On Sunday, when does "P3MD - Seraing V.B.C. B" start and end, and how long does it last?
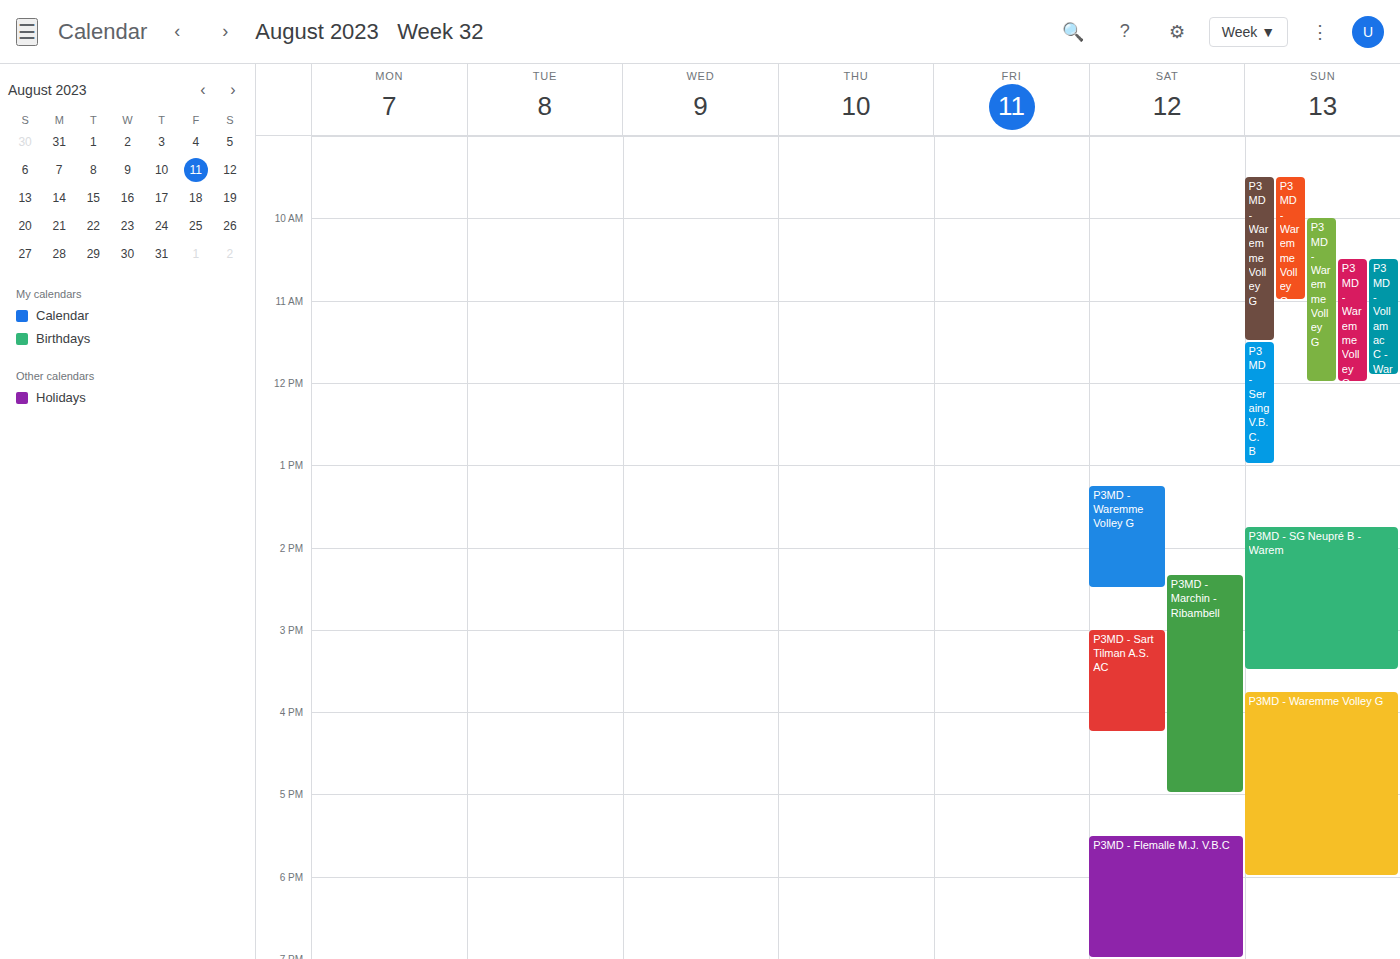
11:30 AM to 1:00 PM, 1 hour 30 minutes